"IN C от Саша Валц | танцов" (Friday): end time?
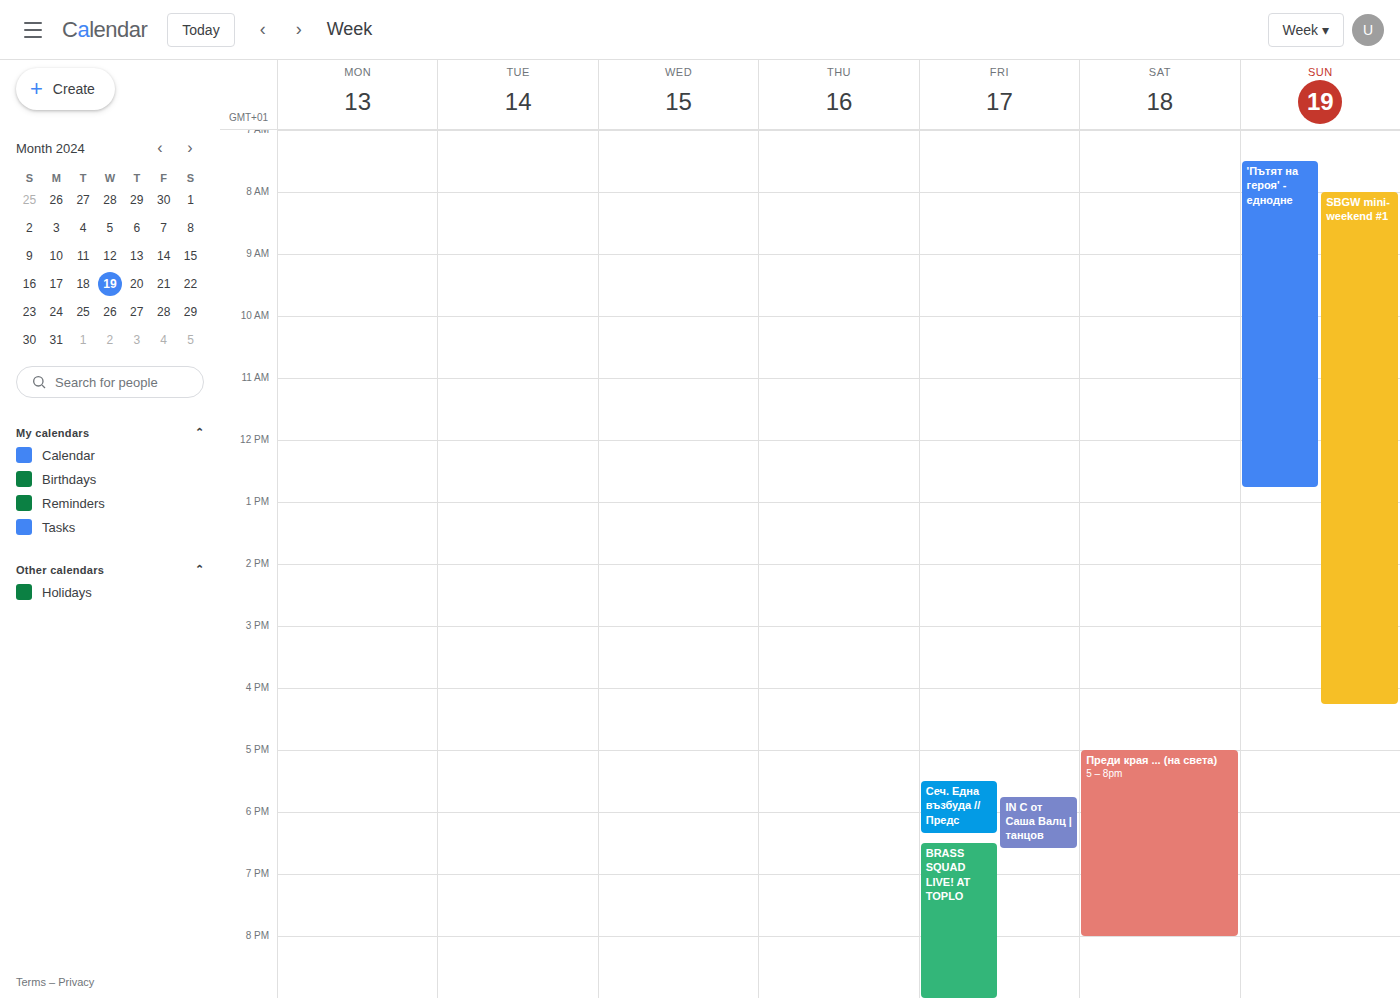
6:35 PM